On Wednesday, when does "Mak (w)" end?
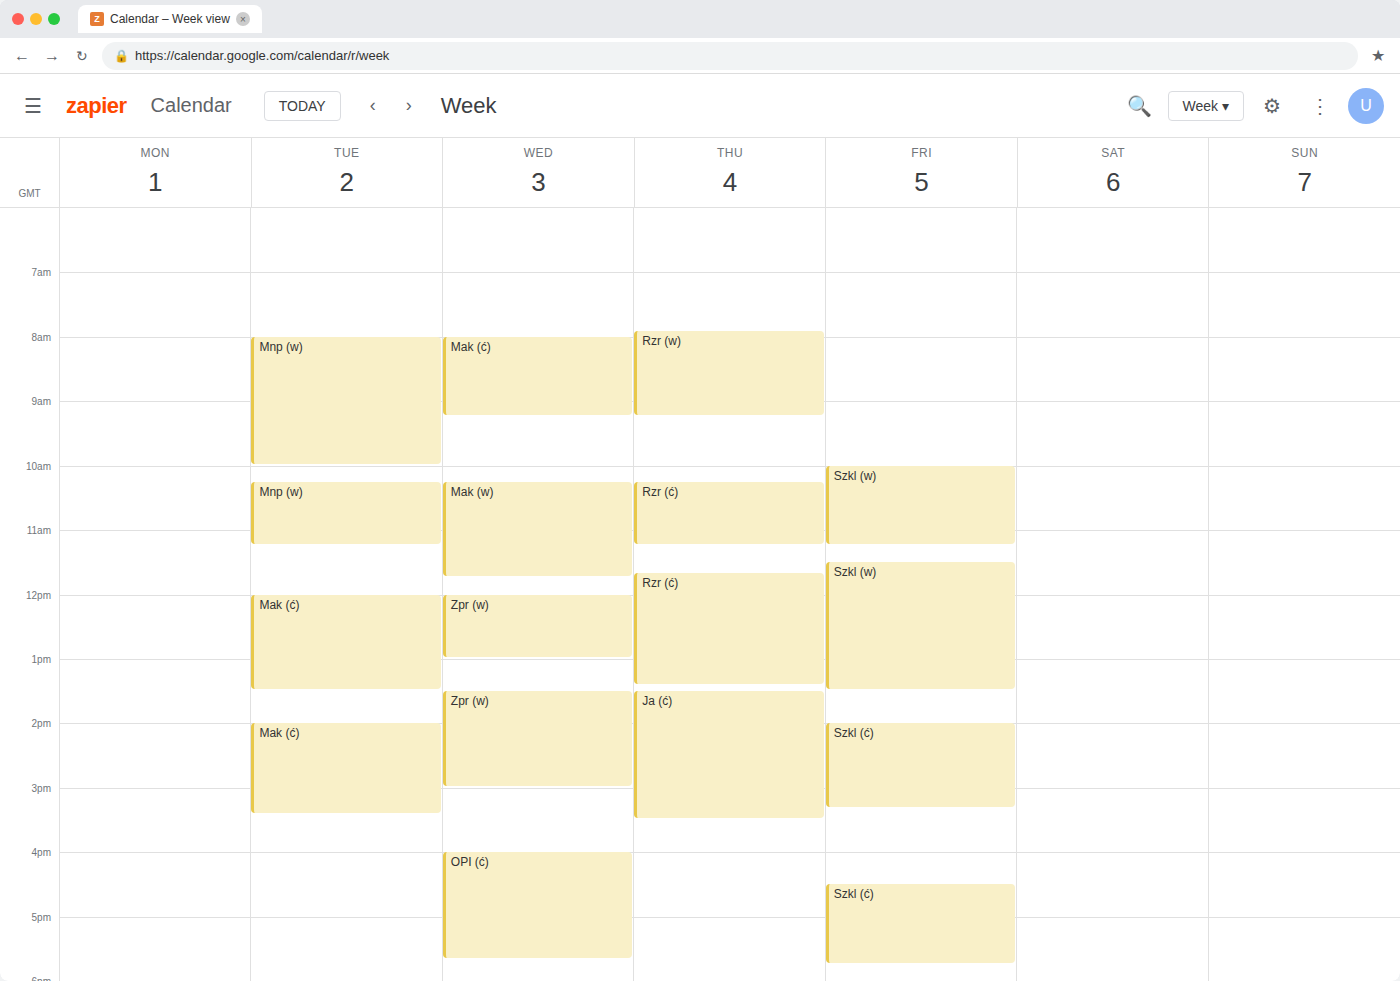
11:45 AM